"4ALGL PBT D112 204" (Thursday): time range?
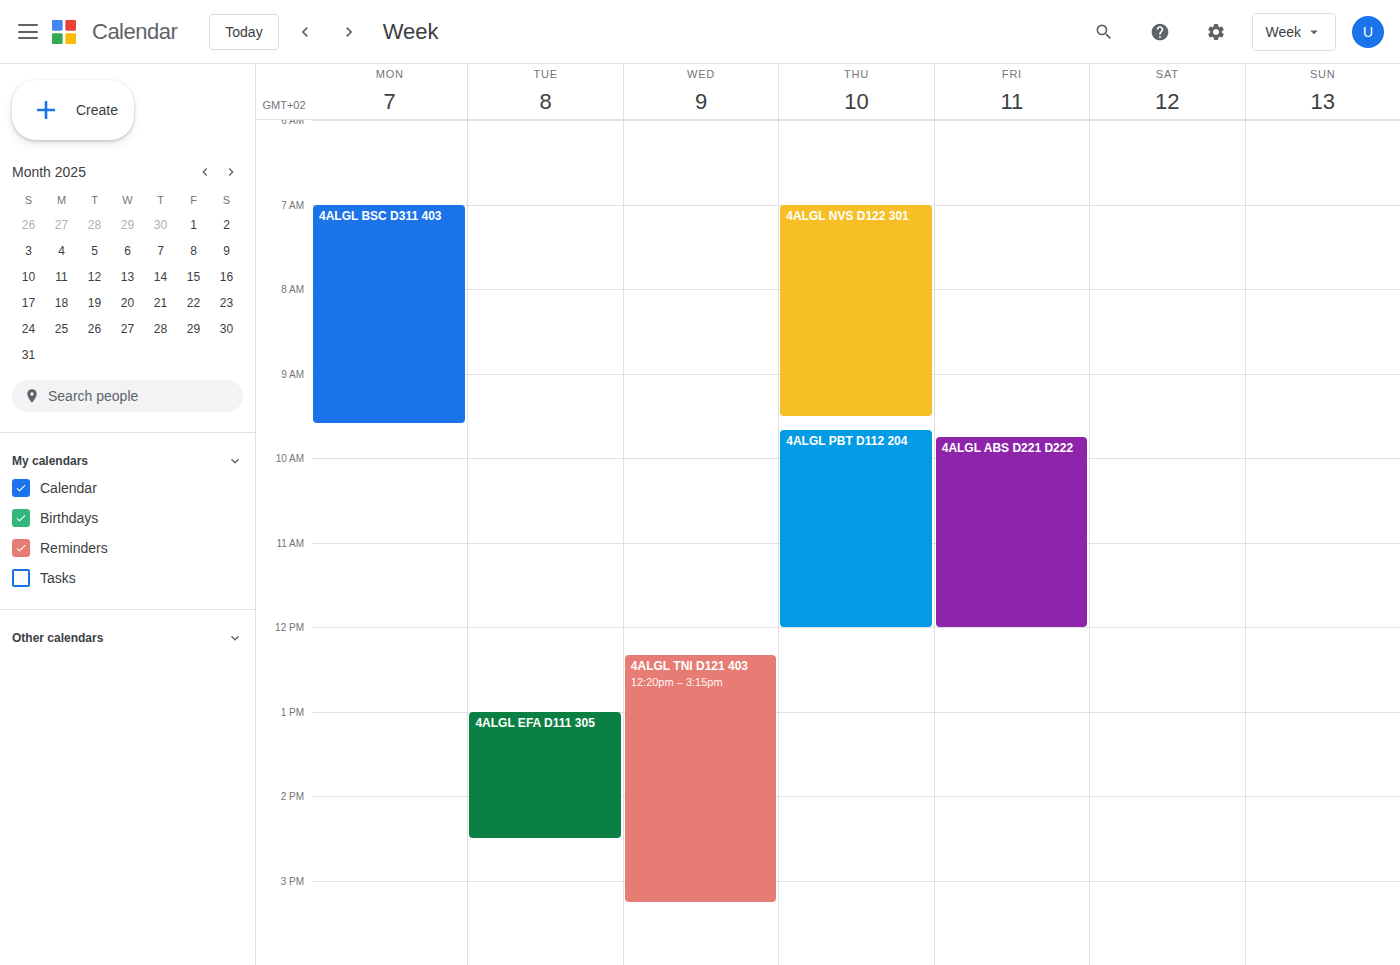
9:40 AM to 12:00 PM